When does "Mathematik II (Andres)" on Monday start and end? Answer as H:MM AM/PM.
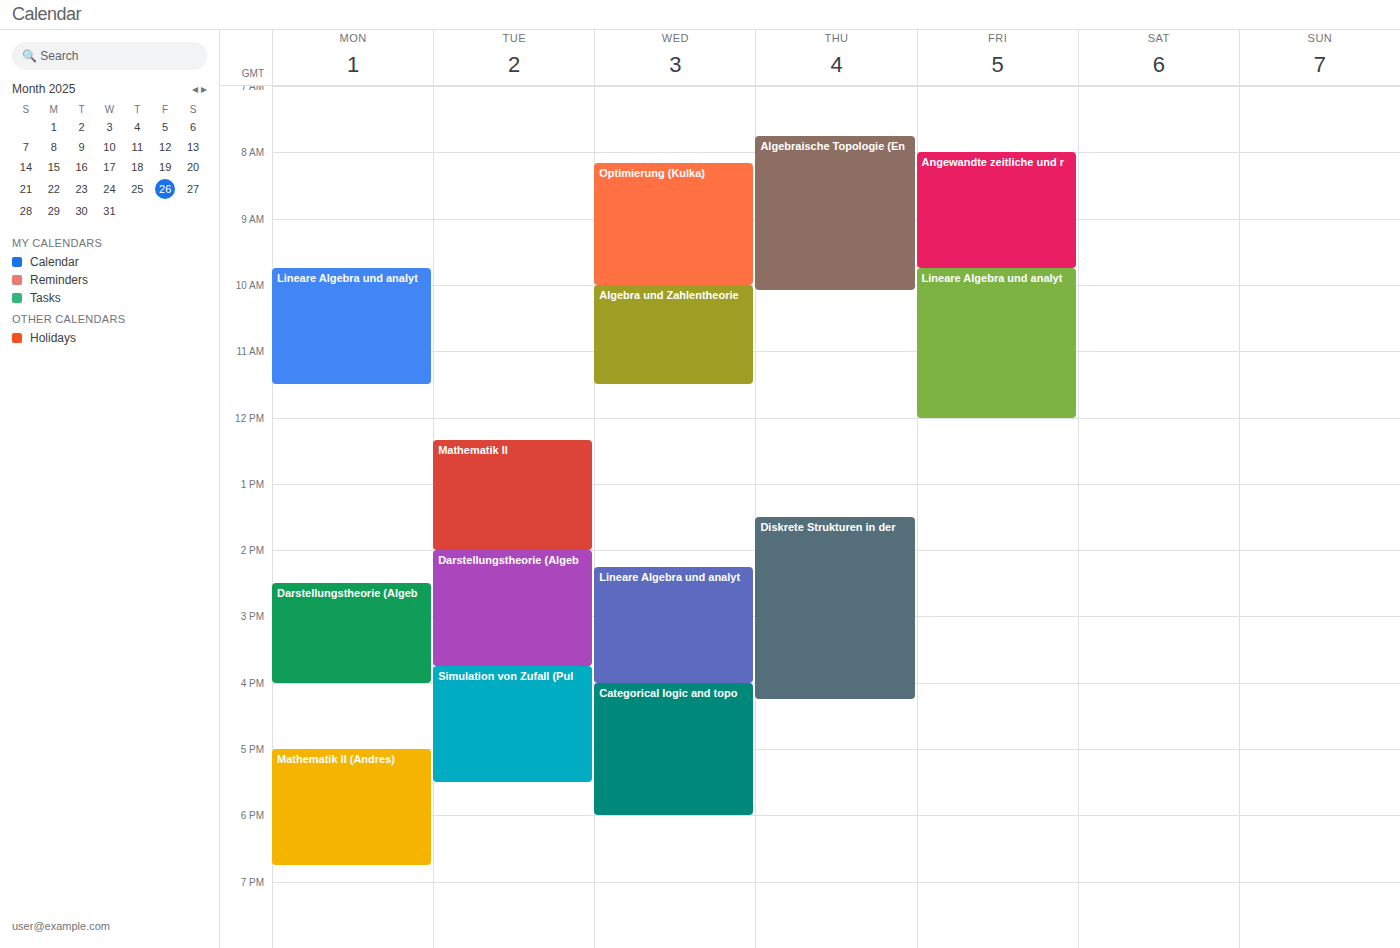
5:00 PM to 6:45 PM